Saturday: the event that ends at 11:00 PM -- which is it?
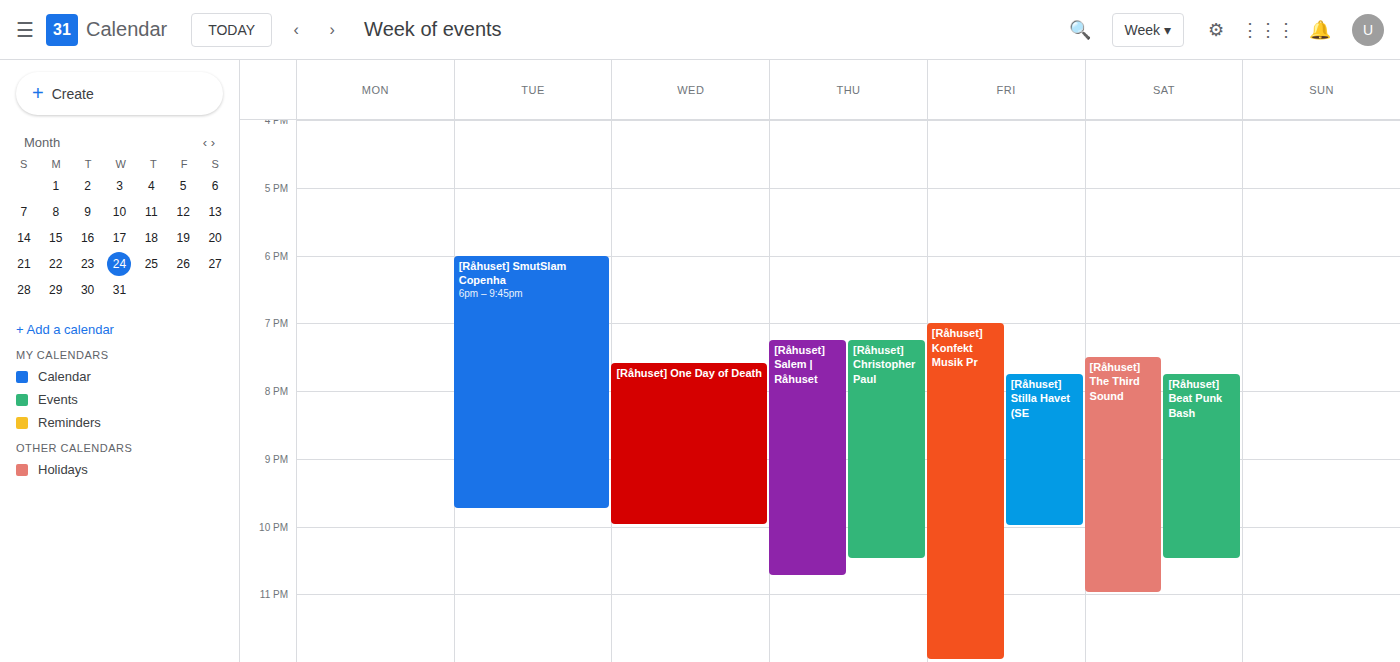
"[Råhuset] The Third Sound"